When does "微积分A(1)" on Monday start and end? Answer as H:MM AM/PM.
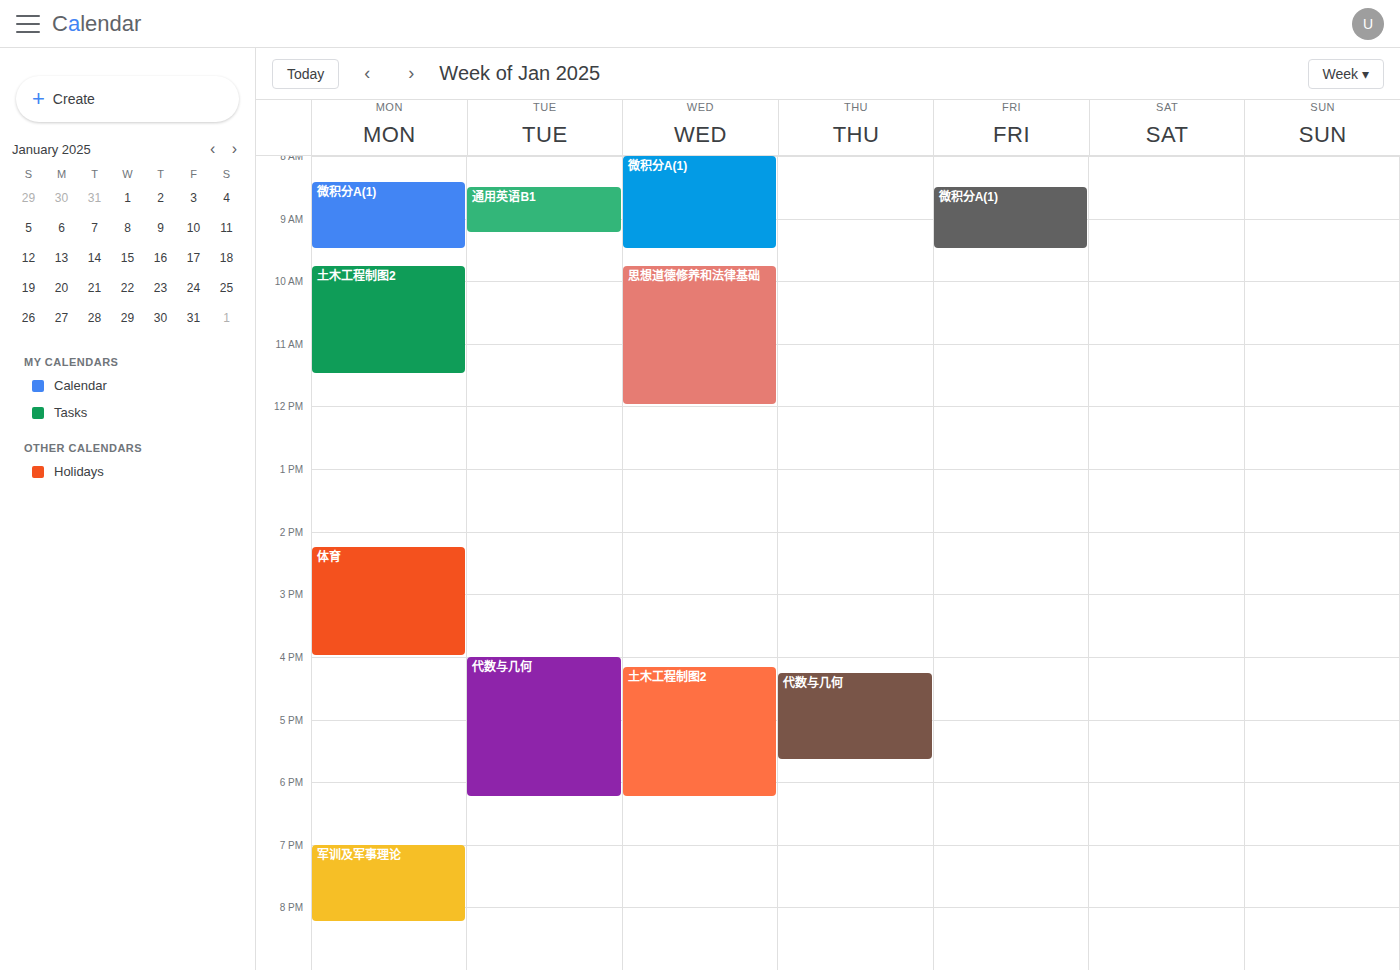
8:25 AM to 9:30 AM